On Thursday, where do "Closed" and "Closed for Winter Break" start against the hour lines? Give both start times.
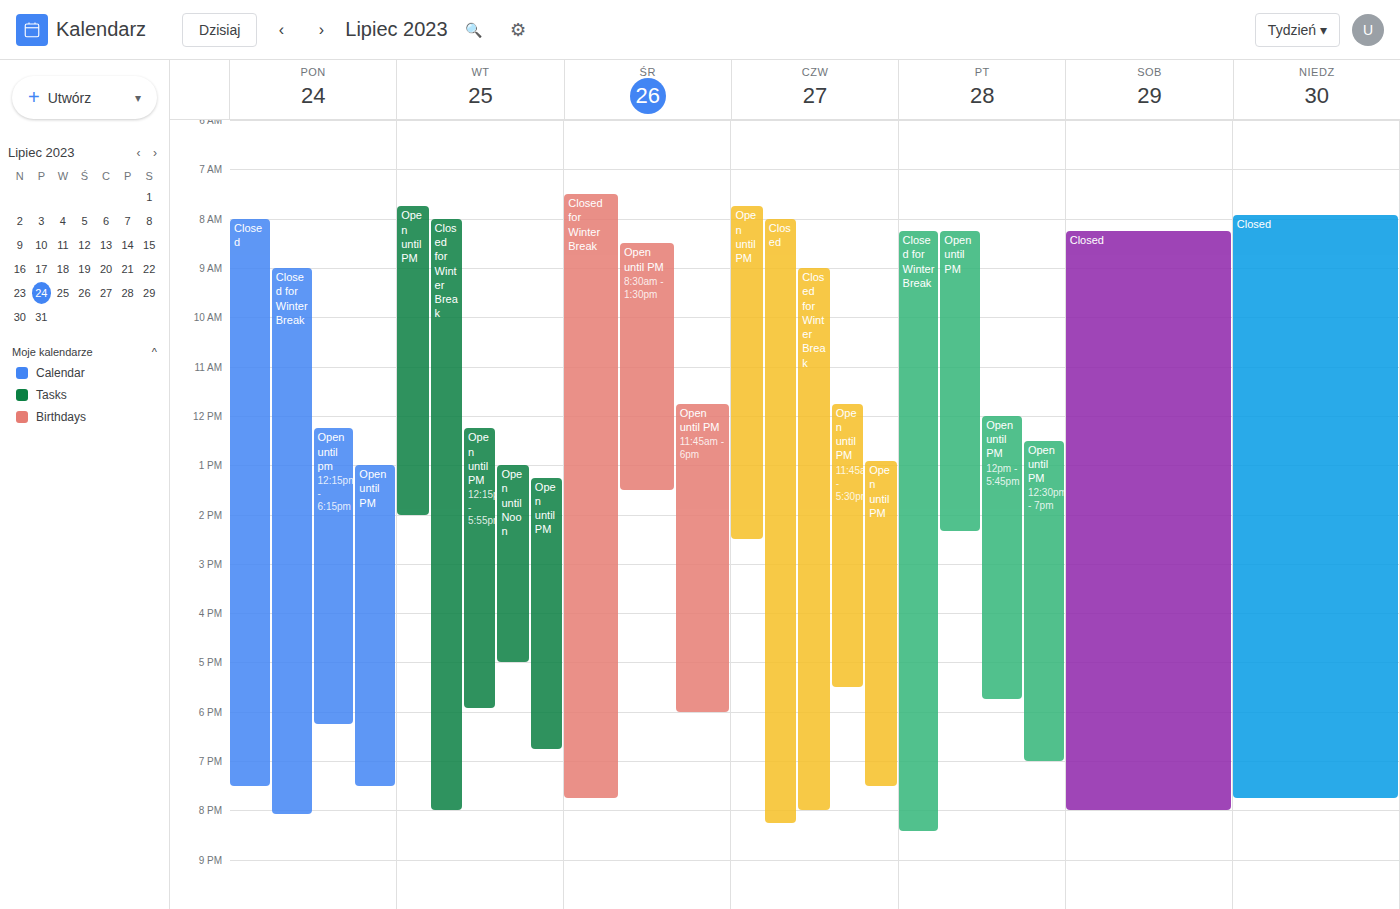
"Closed": 8:00 AM, exactly on the 8 AM line. "Closed for Winter Break": 9:00 AM, exactly on the 9 AM line.